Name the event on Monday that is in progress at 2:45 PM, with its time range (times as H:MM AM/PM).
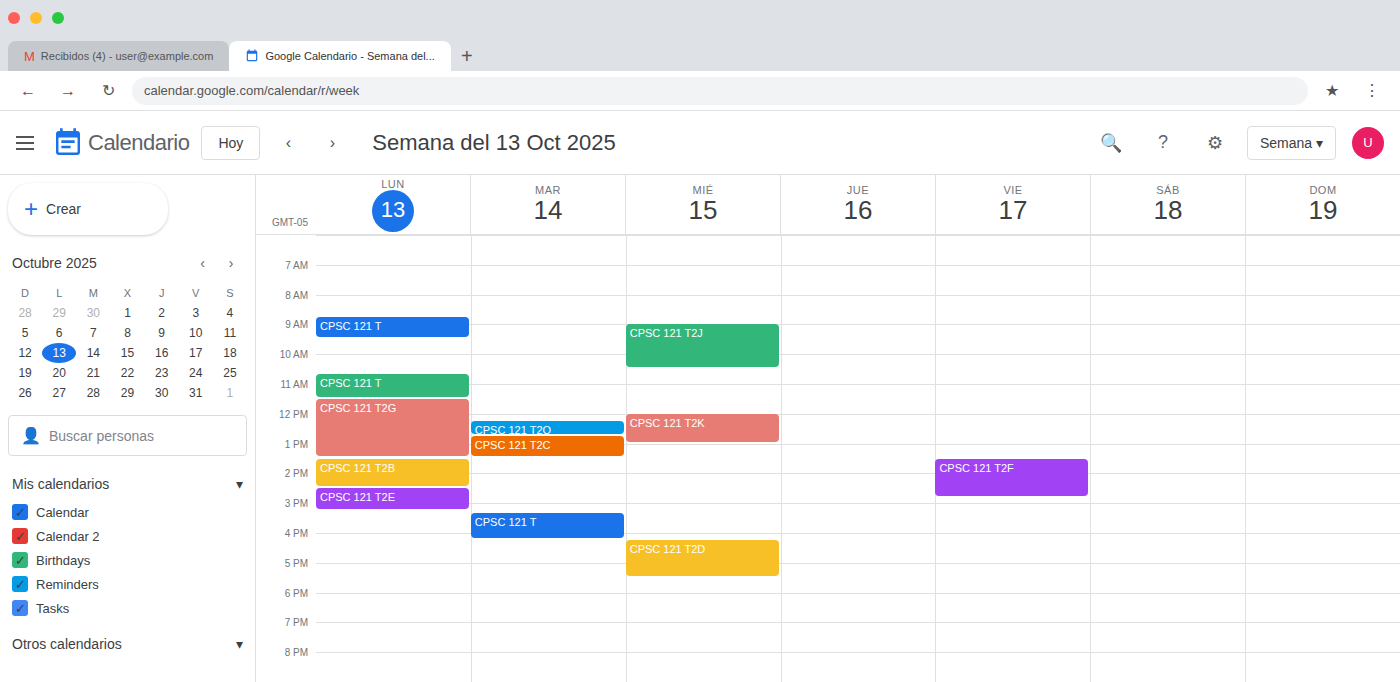
"CPSC 121 T2E", 2:30 PM to 3:15 PM